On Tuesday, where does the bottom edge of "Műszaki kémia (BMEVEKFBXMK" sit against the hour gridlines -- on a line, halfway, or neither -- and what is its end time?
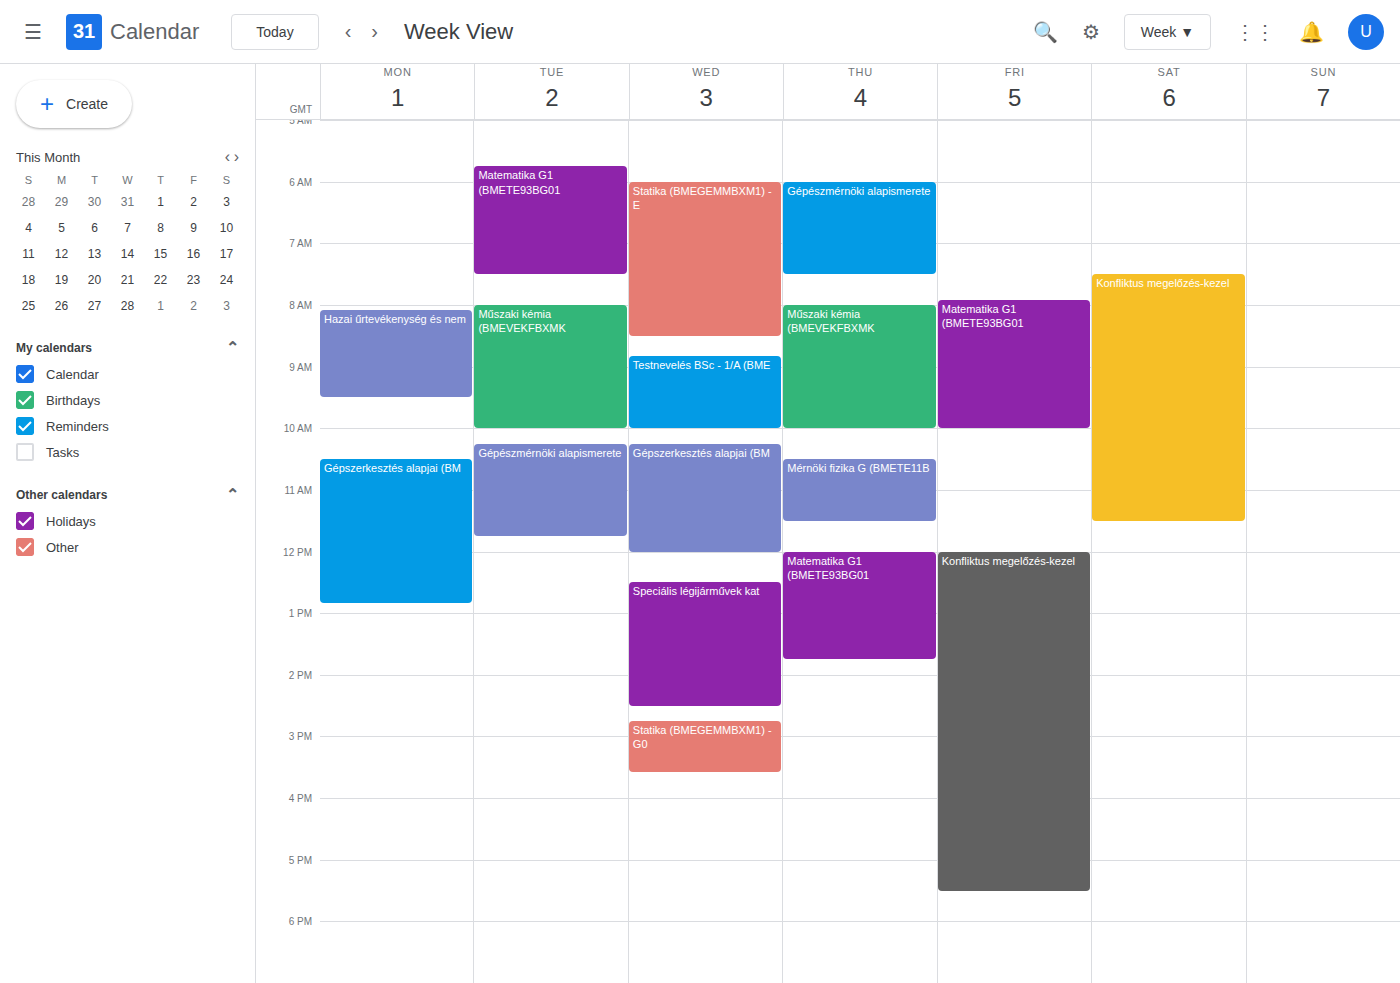
10:00 AM -- exactly on the 10 AM line.